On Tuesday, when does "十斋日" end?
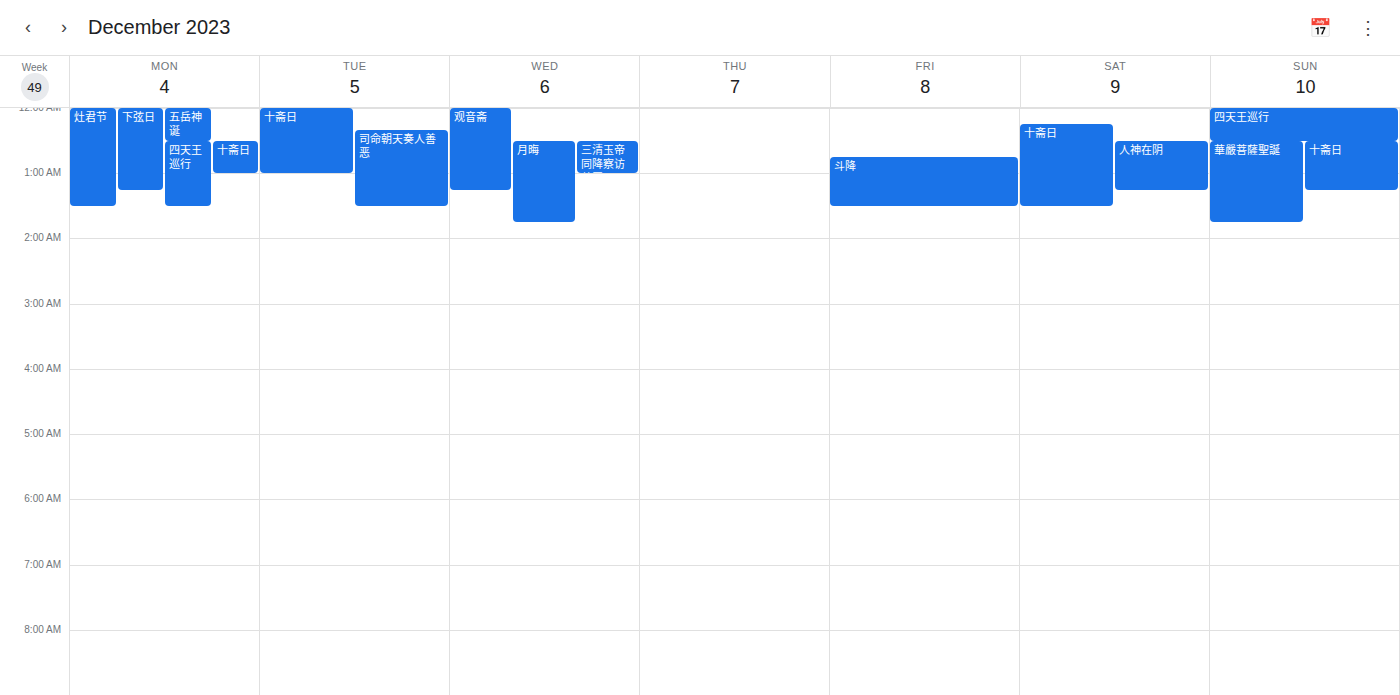
1:00 AM